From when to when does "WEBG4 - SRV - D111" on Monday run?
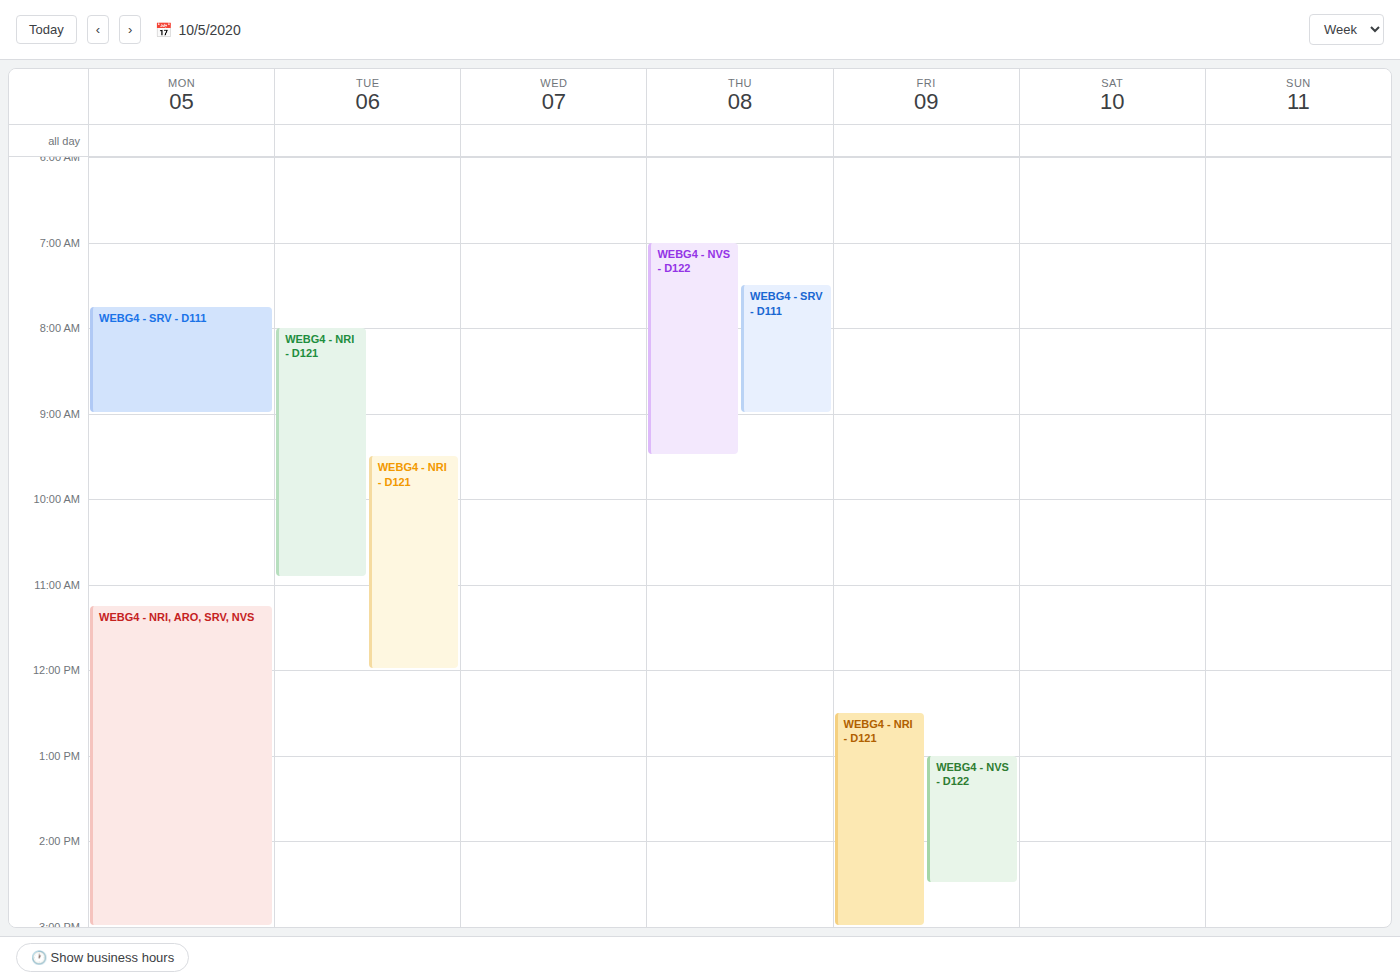
7:45 AM to 9:00 AM